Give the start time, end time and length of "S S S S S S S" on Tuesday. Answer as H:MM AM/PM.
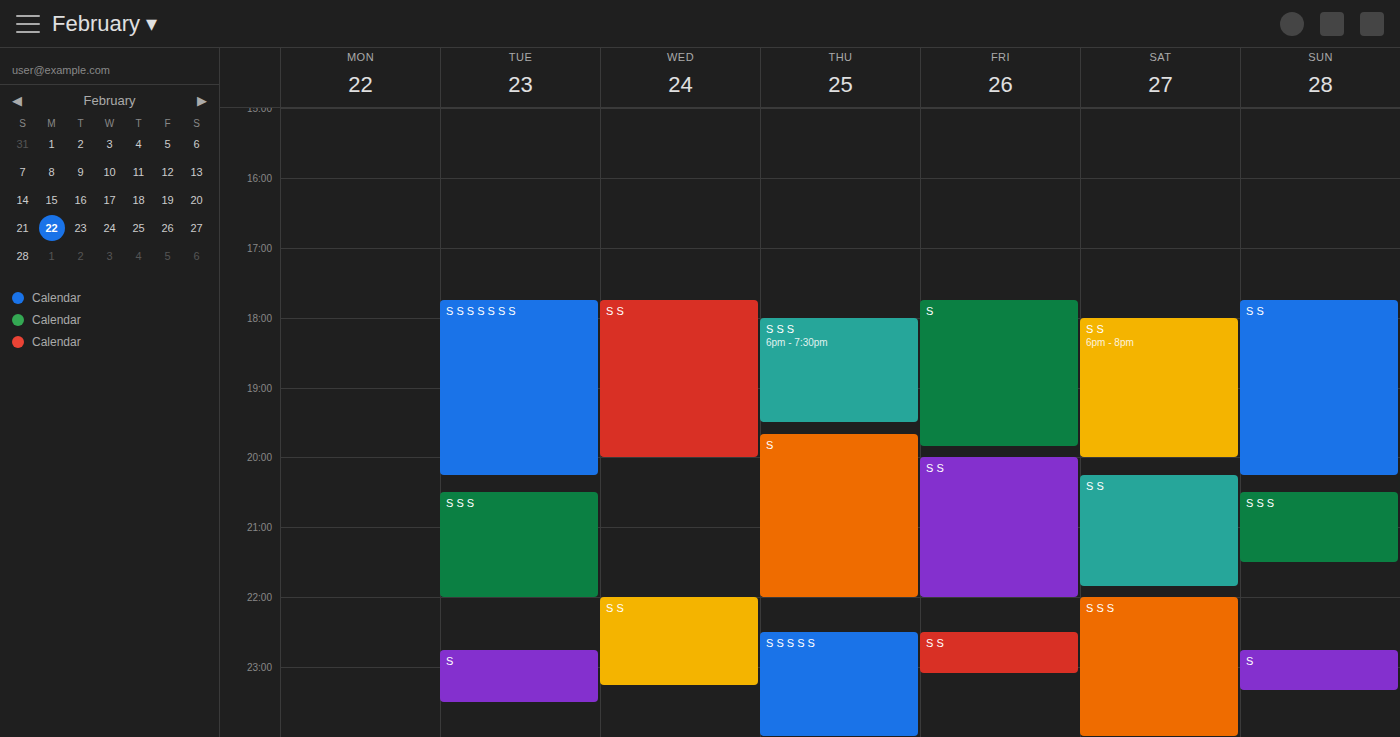
5:45 PM to 8:15 PM, 2 hours 30 minutes